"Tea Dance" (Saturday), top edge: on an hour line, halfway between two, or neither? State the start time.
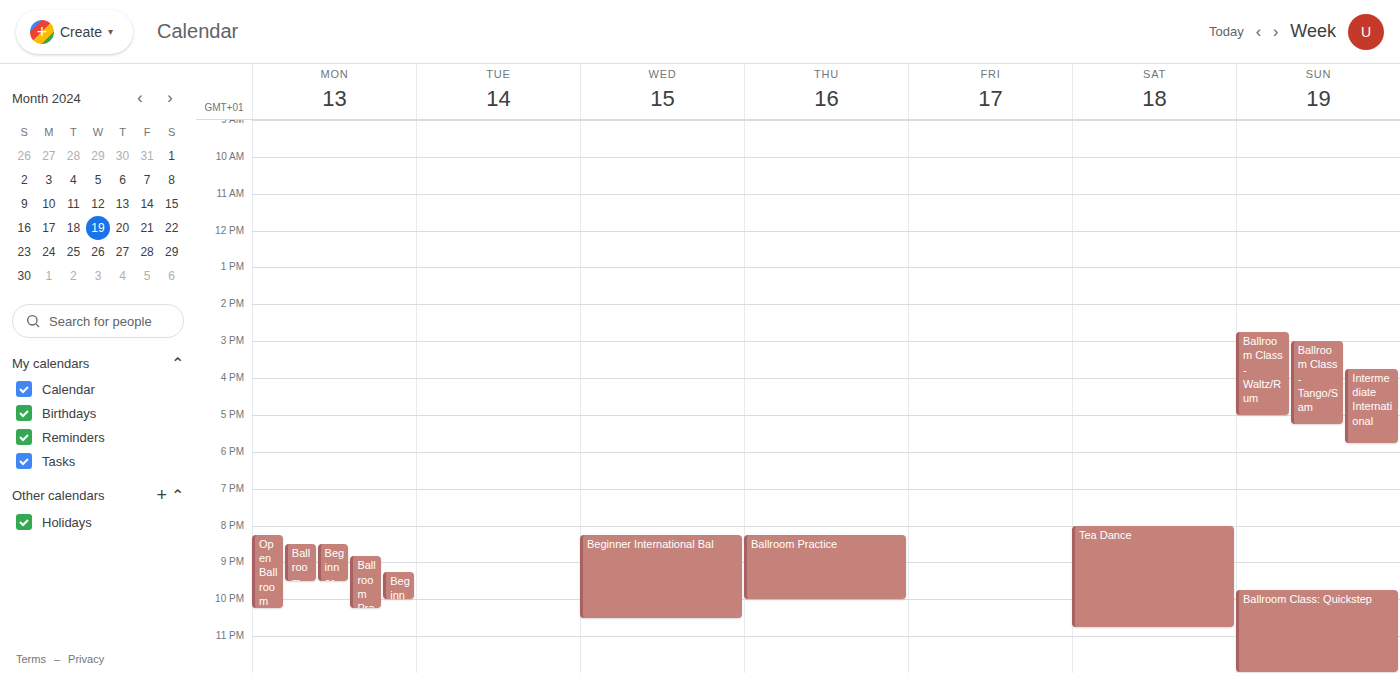
8:00 PM -- exactly on the 8 PM line.